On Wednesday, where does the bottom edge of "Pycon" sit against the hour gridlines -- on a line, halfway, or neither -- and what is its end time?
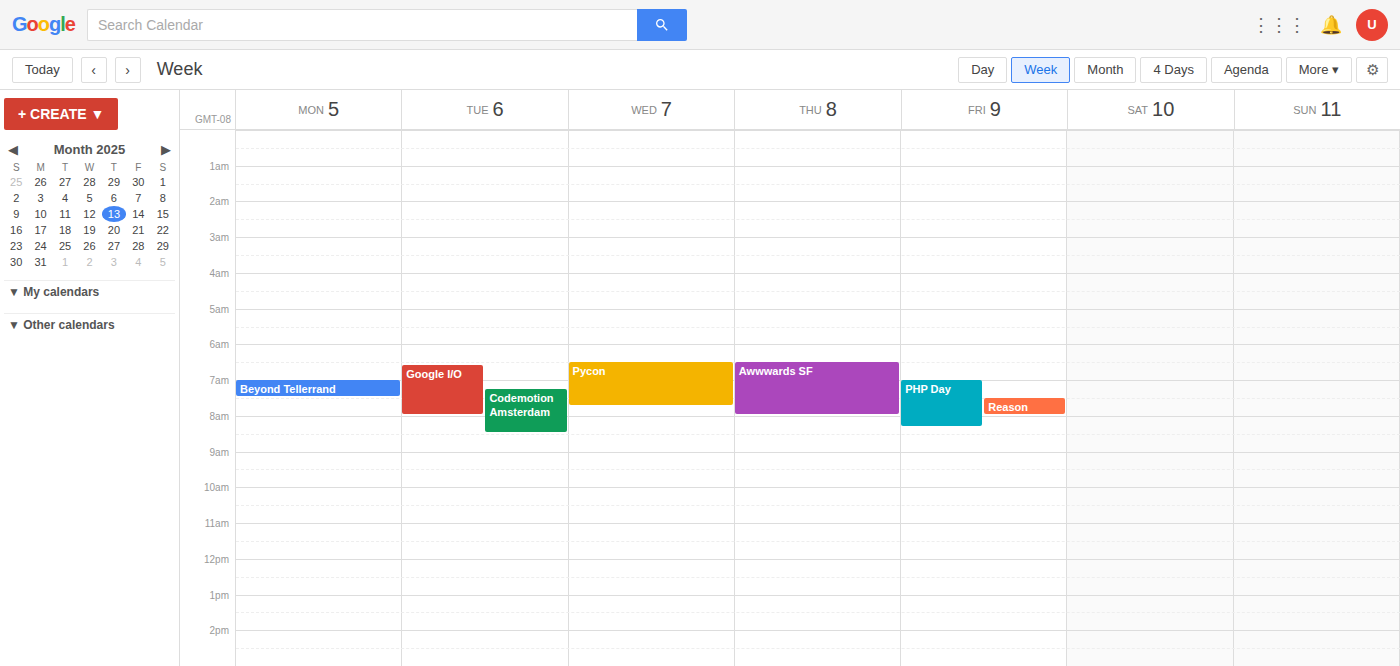
7:45 AM -- neither: three quarters of the way from the 7 AM line to the 8 AM line.